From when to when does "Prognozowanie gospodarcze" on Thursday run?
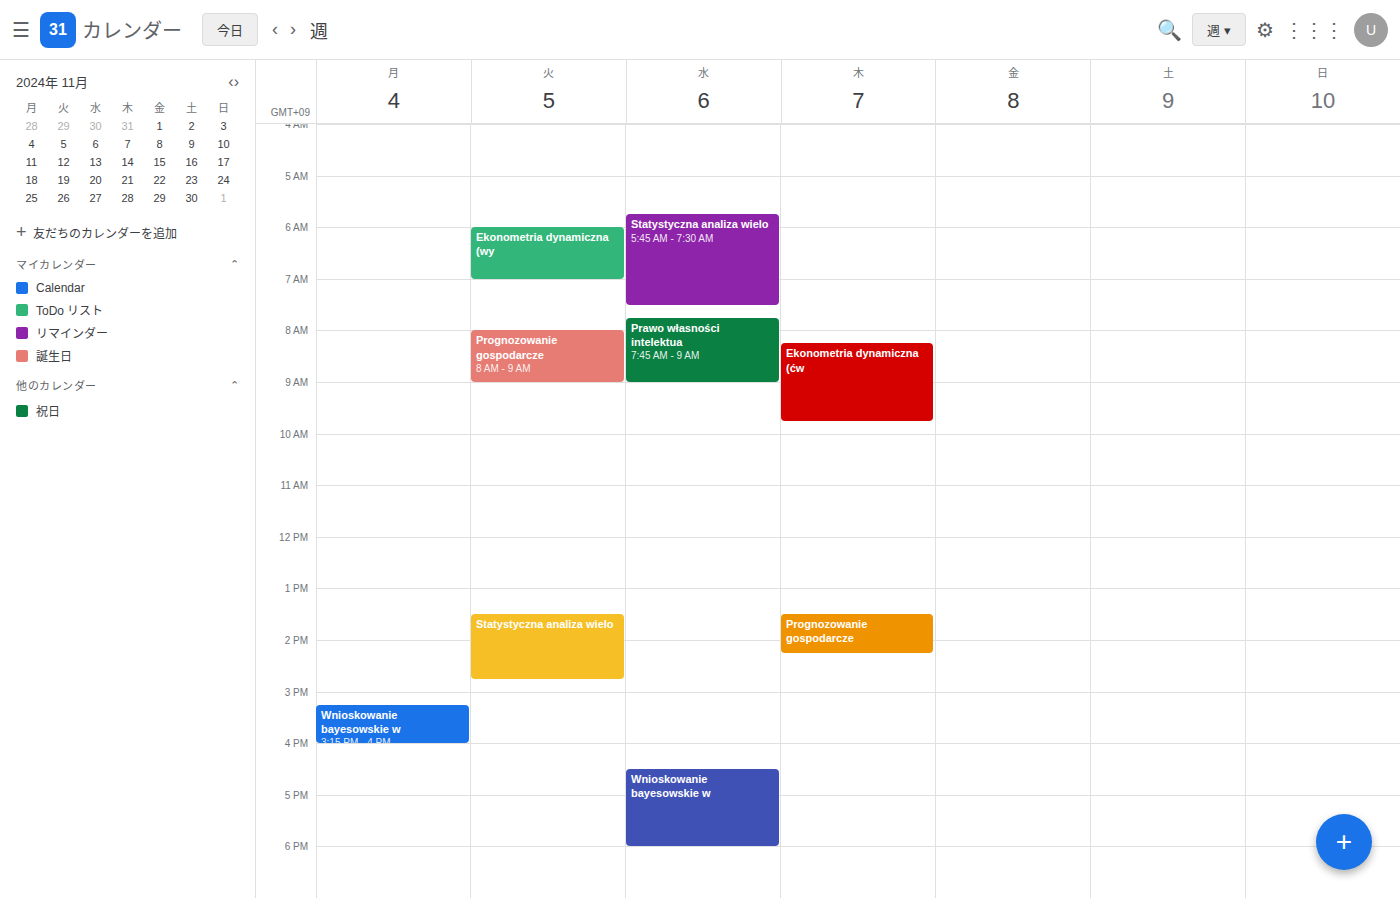
1:30 PM to 2:15 PM